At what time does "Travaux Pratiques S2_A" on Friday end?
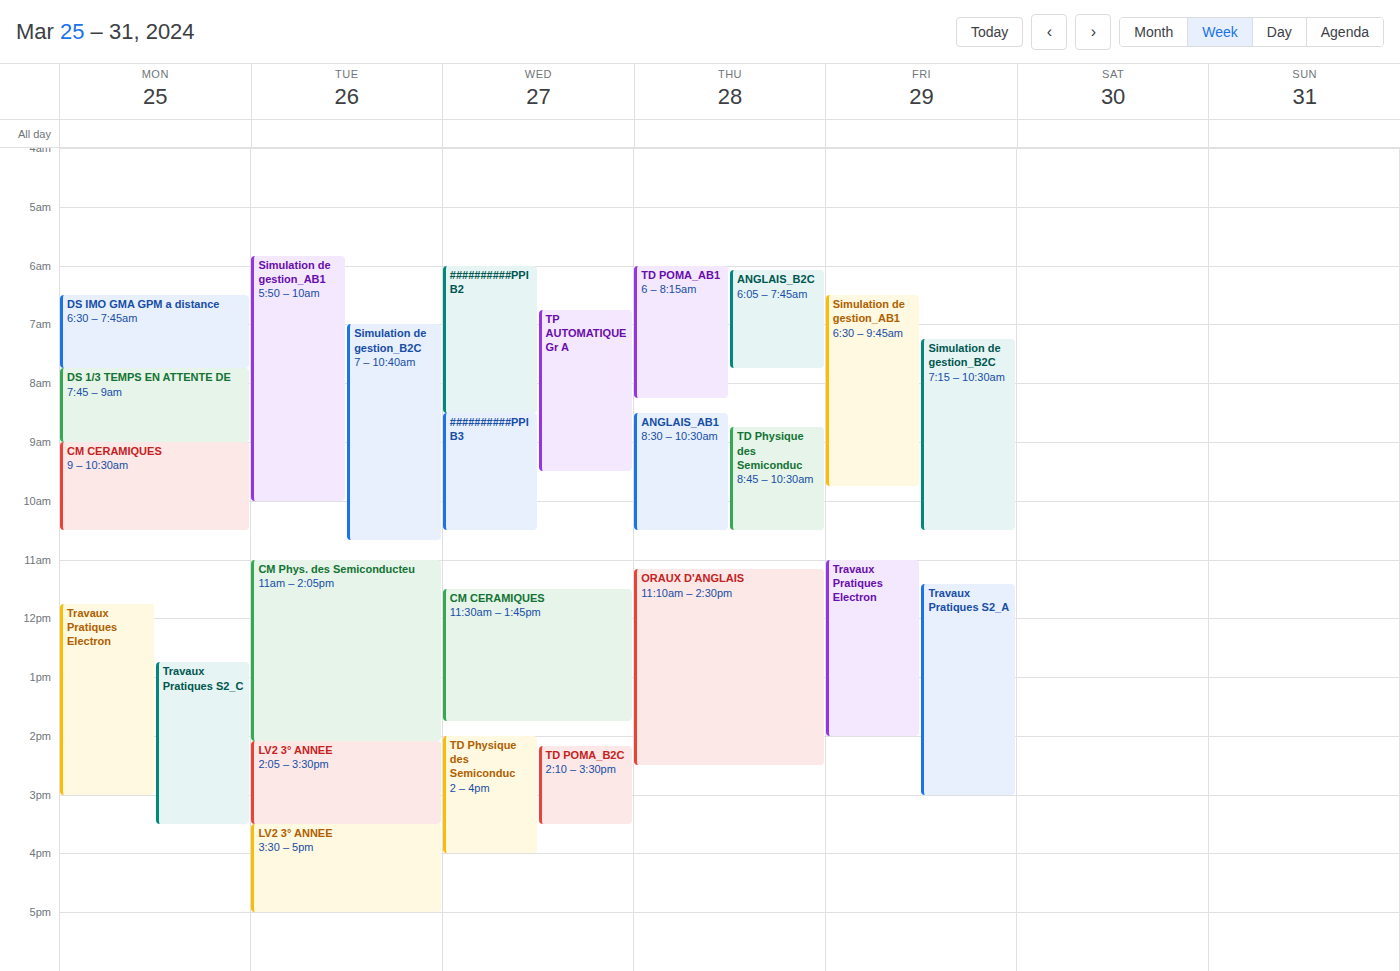
3:00 PM